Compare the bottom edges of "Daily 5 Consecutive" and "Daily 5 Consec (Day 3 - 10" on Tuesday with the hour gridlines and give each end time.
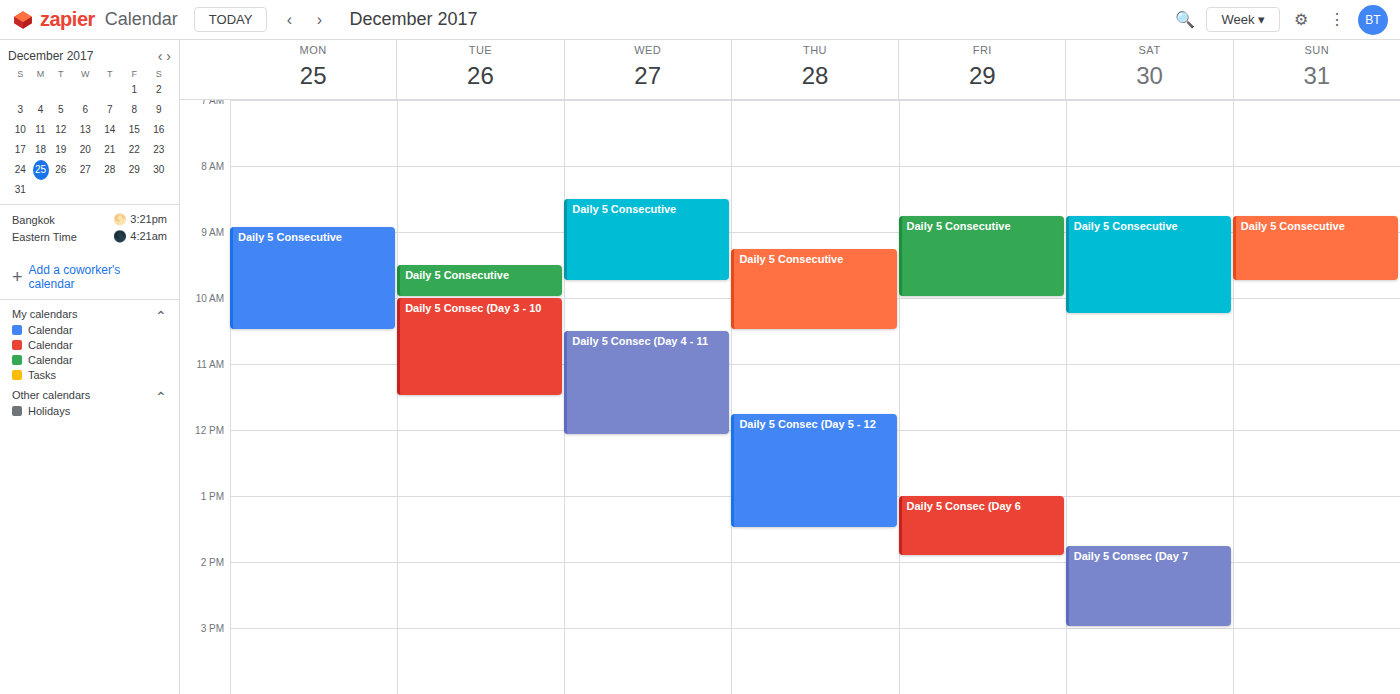
"Daily 5 Consecutive": 10:00 AM, exactly on the 10 AM line. "Daily 5 Consec (Day 3 - 10": 11:30 AM, halfway between the 11 AM and 12 PM lines.